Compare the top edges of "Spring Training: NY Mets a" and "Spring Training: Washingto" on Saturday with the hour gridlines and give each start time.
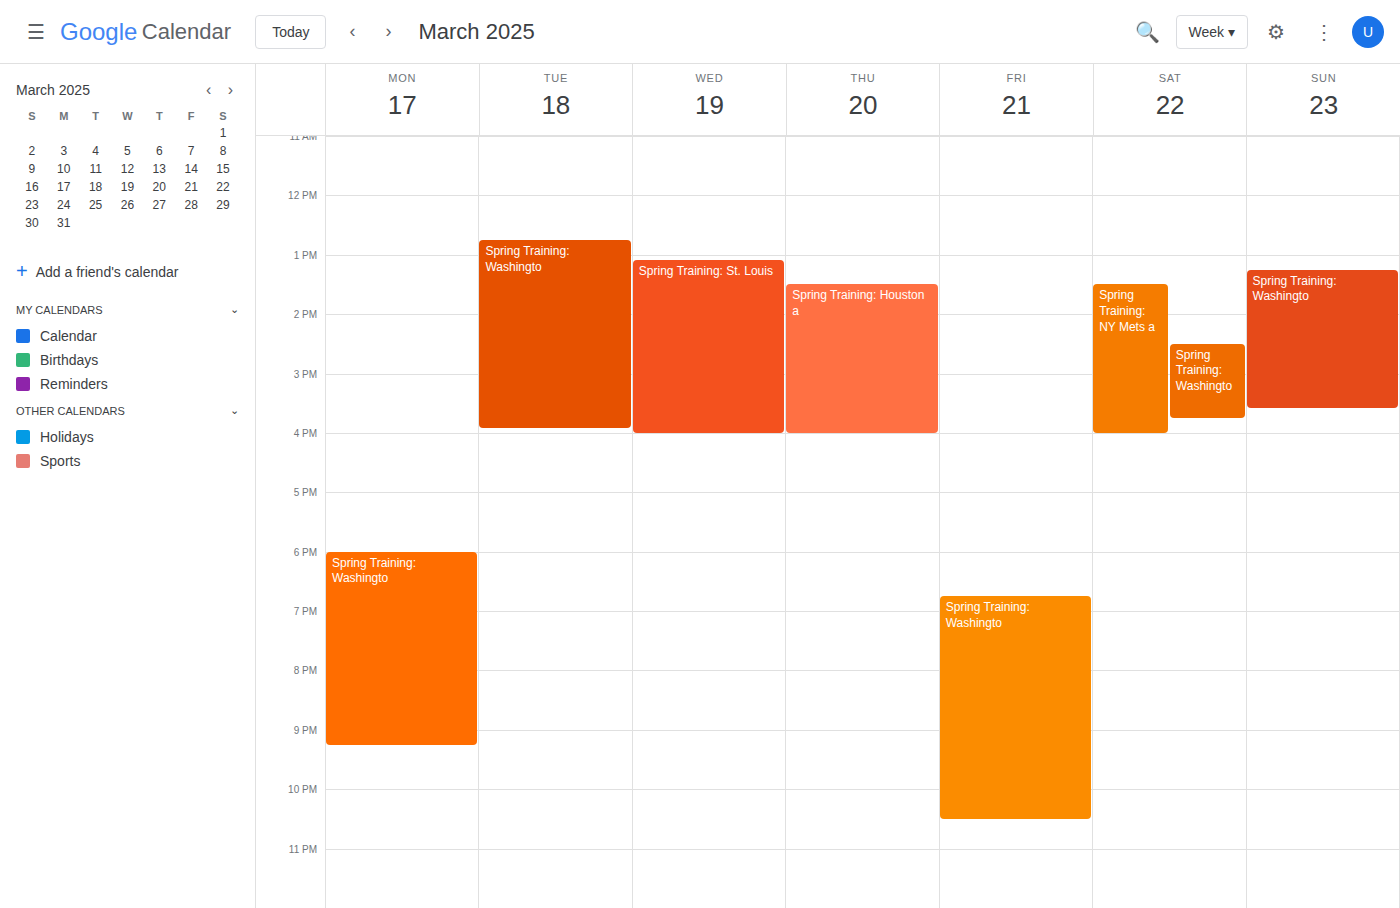
"Spring Training: NY Mets a": 13:30, halfway between the 13:00 and 14:00 lines. "Spring Training: Washingto": 14:30, halfway between the 14:00 and 15:00 lines.